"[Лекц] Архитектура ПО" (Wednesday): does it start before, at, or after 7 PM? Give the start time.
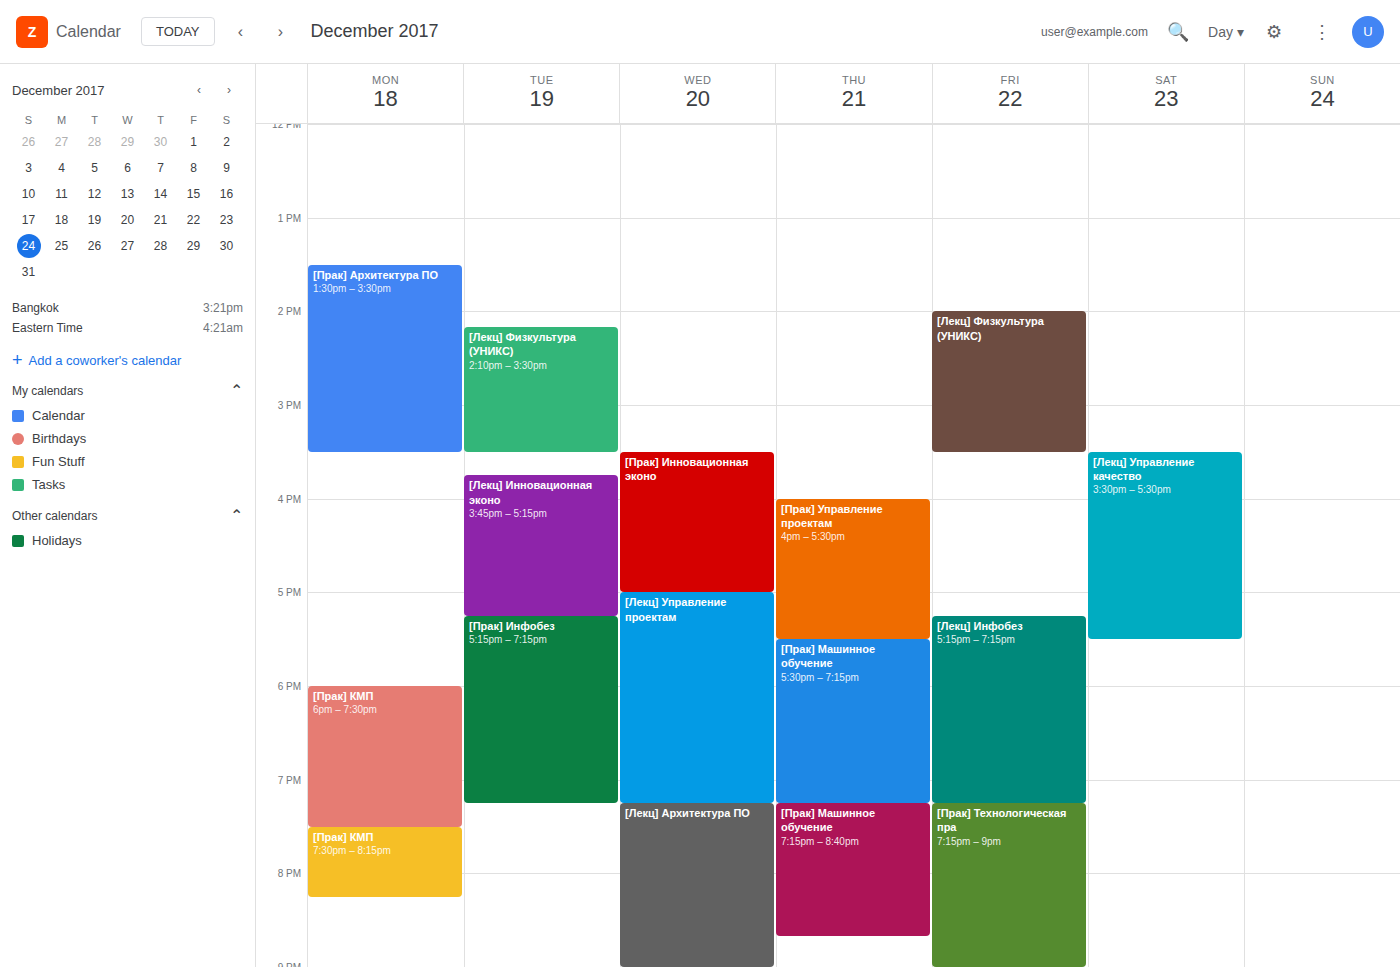
7:15 PM -- after 7 PM, 15 minutes below the 7 PM line.